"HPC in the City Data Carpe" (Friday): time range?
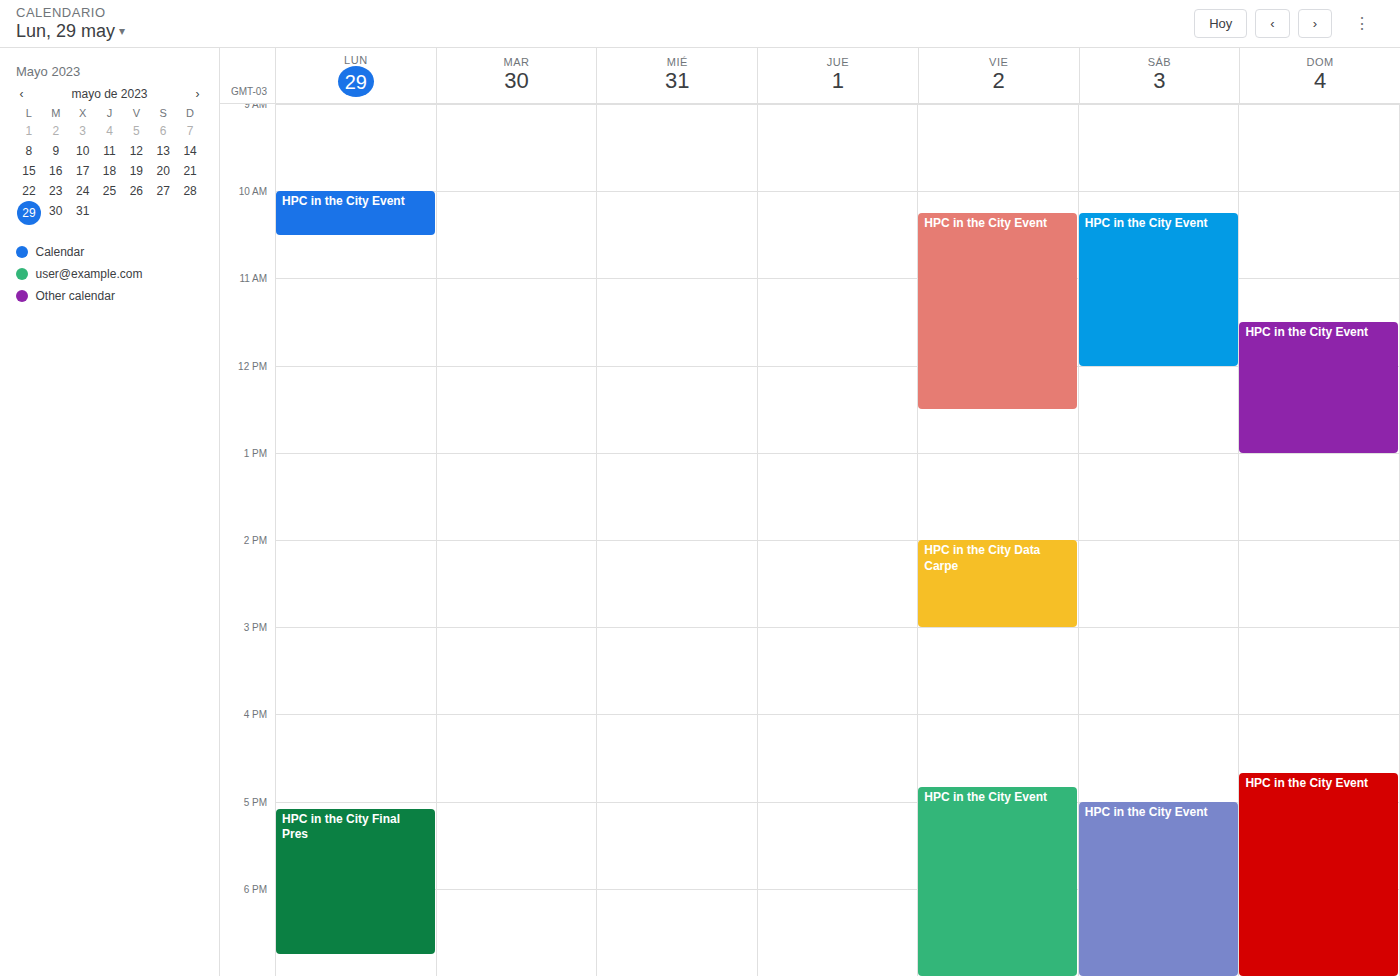
2:00 PM to 3:00 PM